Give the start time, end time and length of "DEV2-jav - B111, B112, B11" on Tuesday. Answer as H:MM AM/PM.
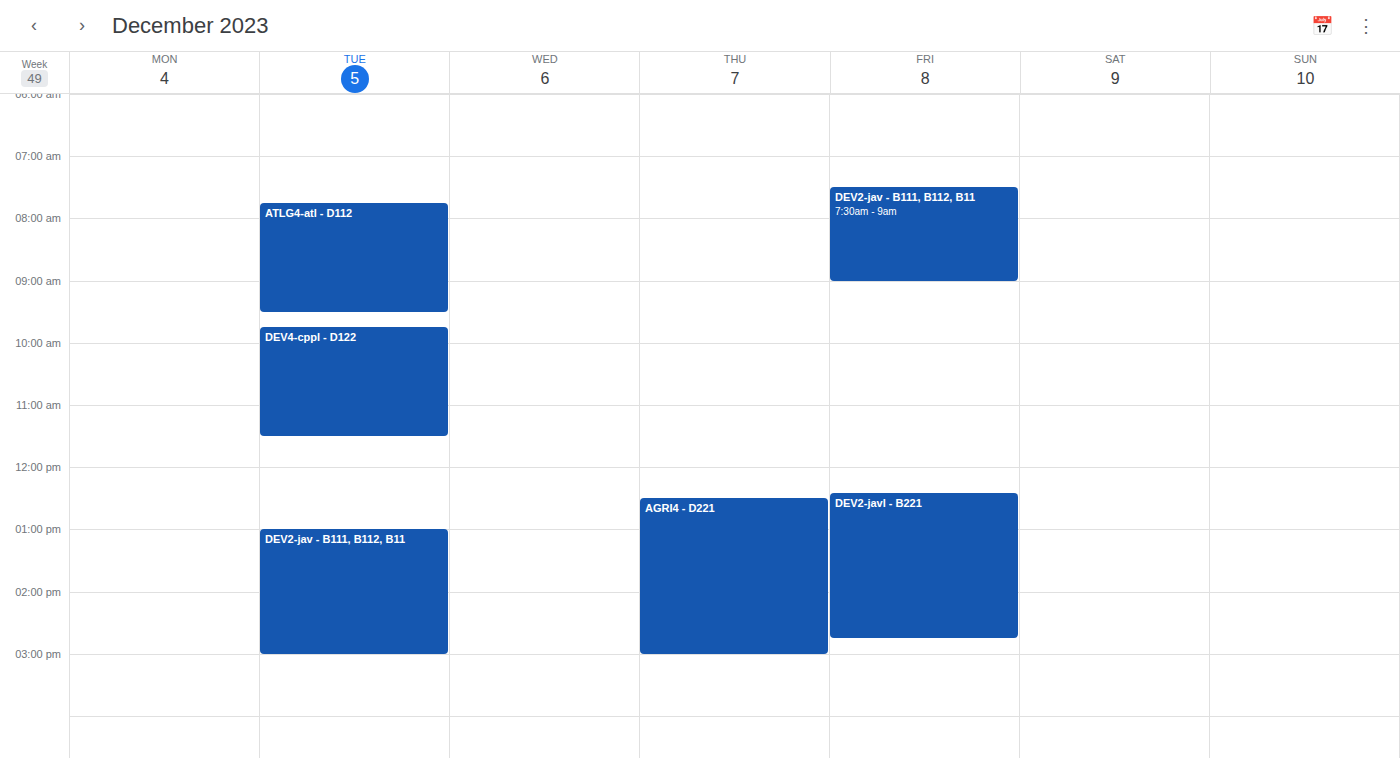
1:00 PM to 3:00 PM, 2 hours